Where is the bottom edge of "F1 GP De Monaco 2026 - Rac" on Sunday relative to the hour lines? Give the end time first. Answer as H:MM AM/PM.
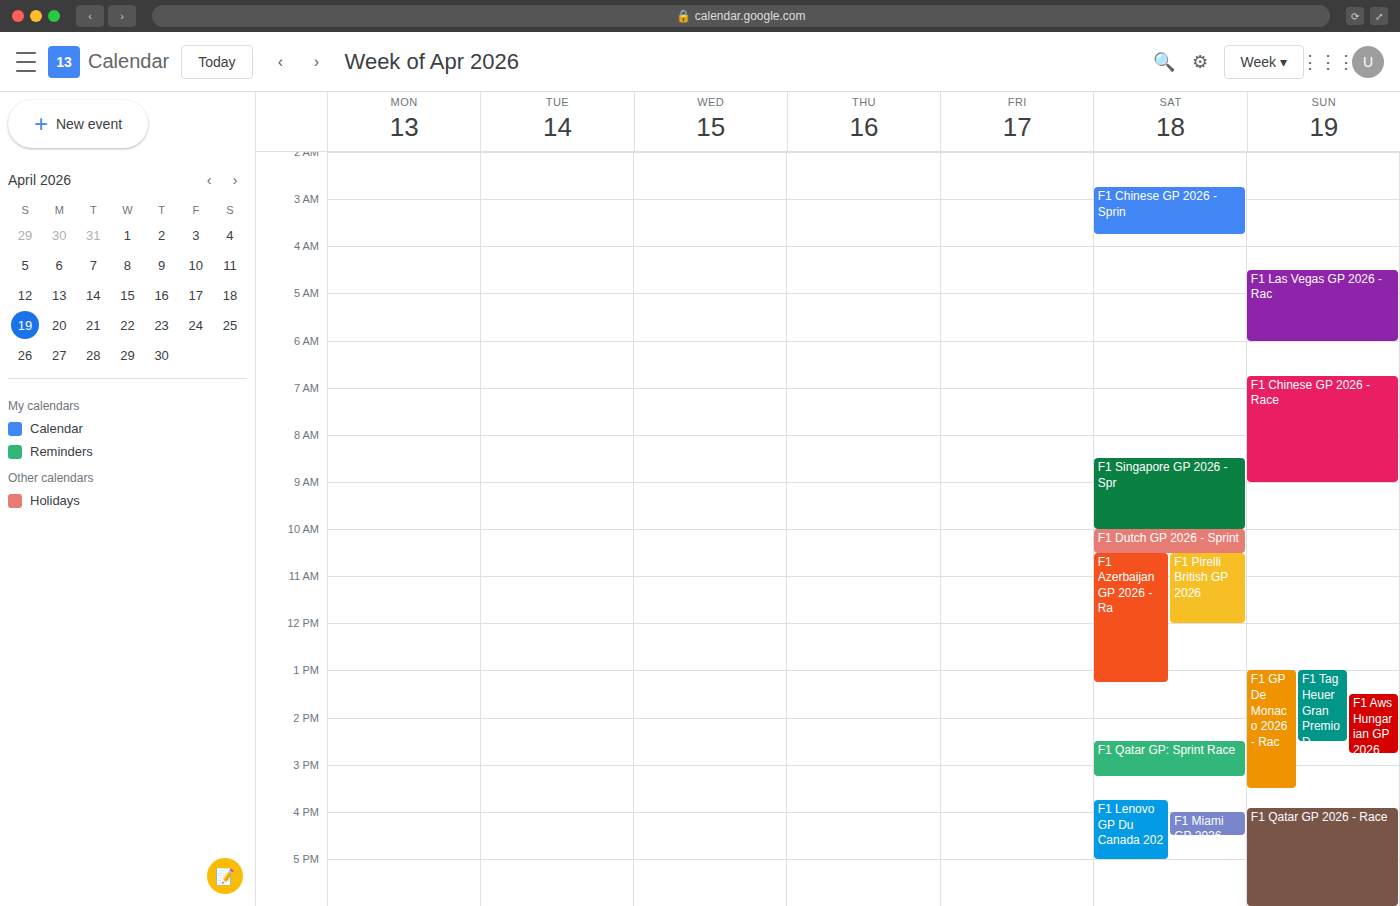
3:30 PM -- halfway between the 3 PM and 4 PM lines.